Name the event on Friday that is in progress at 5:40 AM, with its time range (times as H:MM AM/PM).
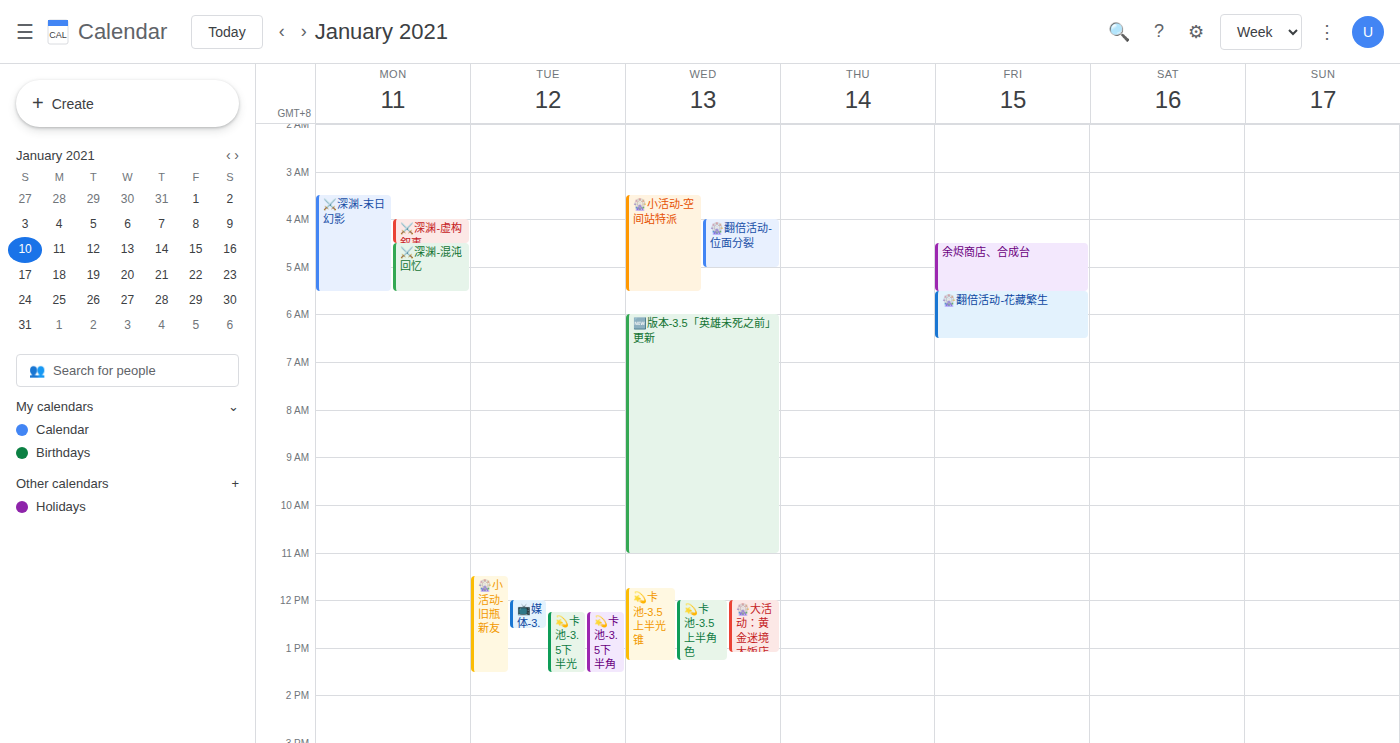
"🎡翻倍活动-花藏繁生", 5:30 AM to 6:30 AM